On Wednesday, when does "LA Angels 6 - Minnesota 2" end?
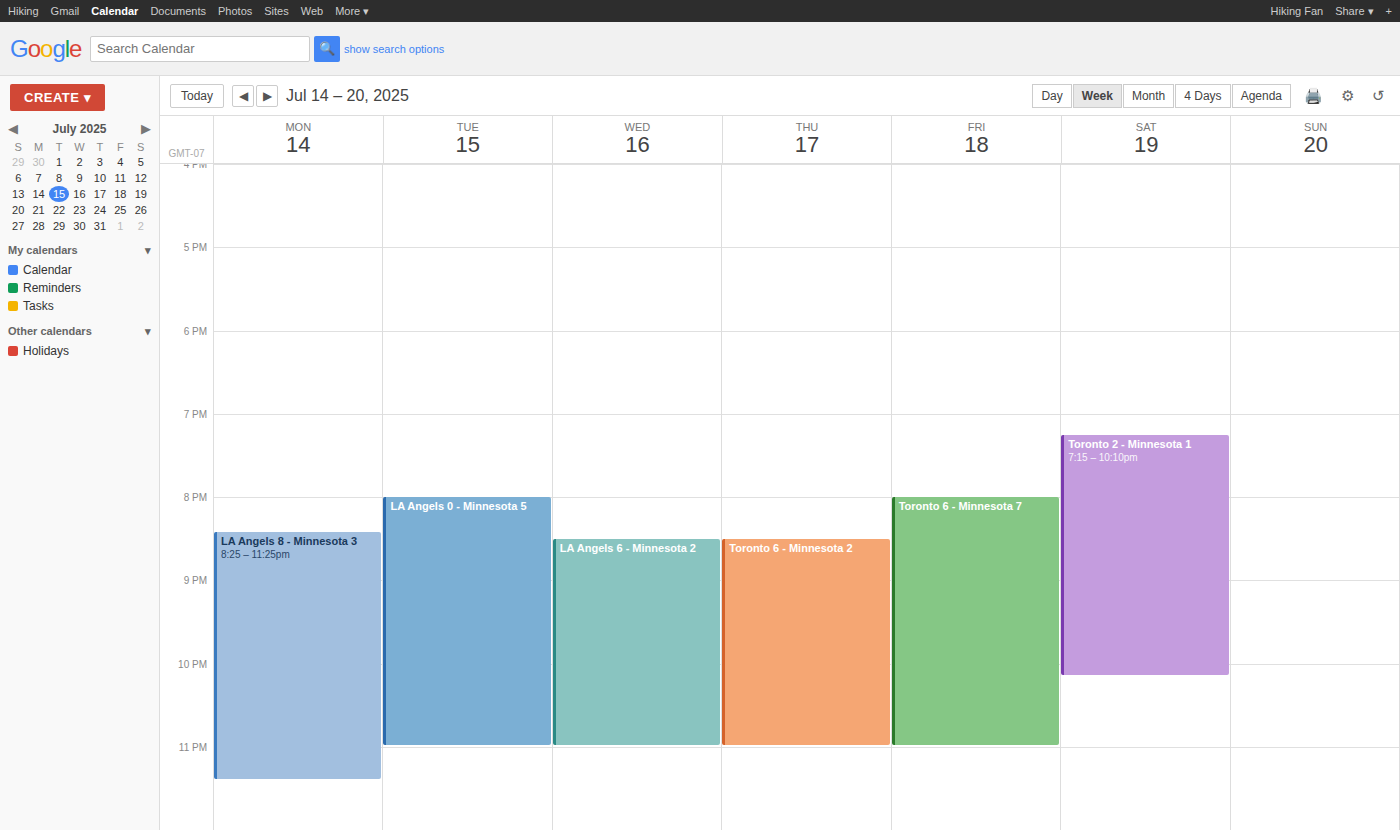
11:00 PM